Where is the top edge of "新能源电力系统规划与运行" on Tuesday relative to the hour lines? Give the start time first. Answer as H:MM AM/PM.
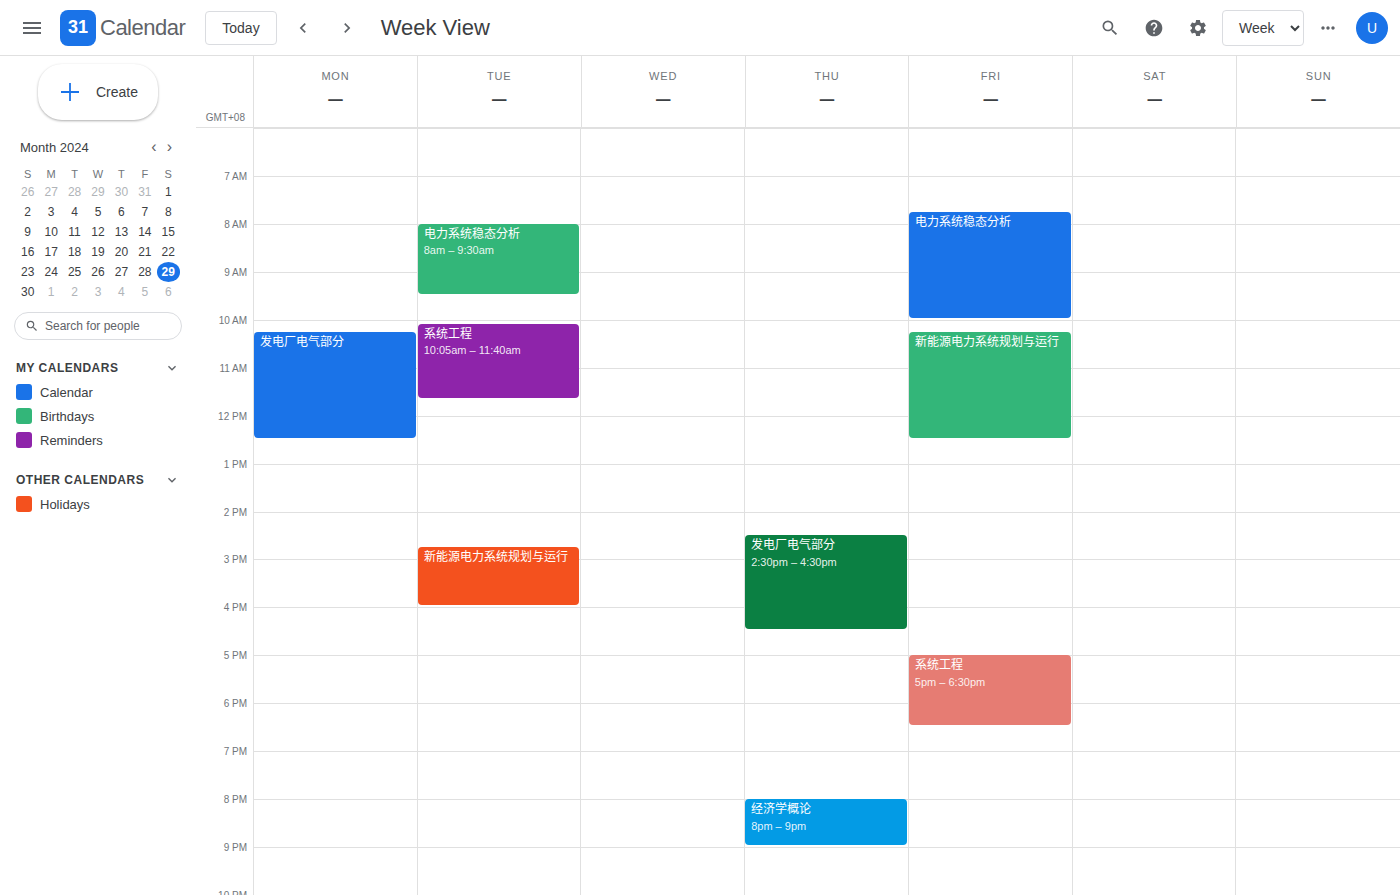
2:45 PM -- neither: three quarters of the way from the 2 PM line to the 3 PM line.